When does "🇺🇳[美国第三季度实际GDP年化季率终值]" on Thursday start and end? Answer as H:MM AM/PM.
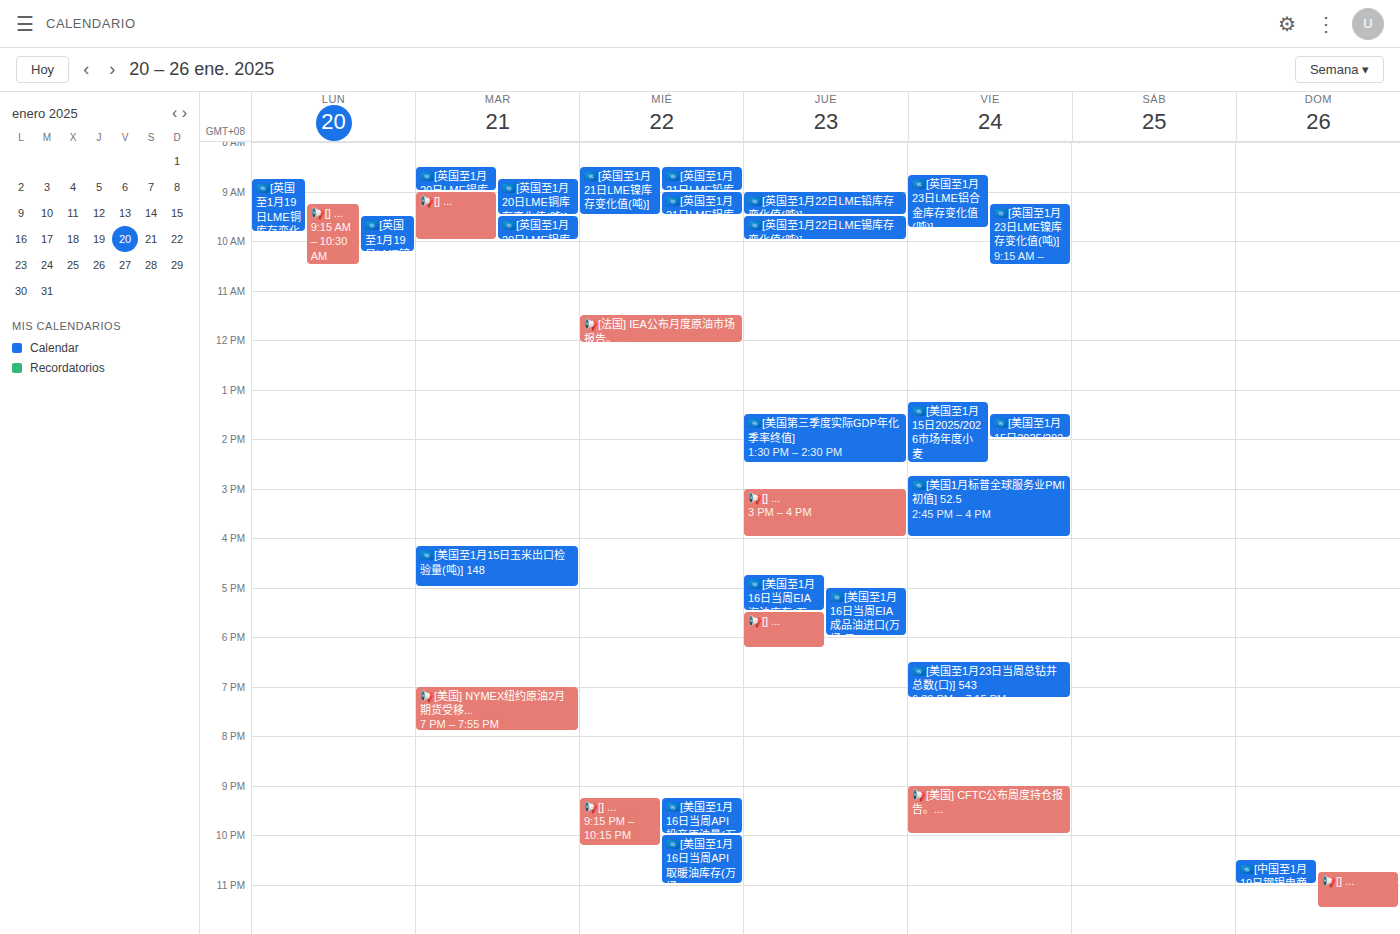
1:30 PM to 2:30 PM